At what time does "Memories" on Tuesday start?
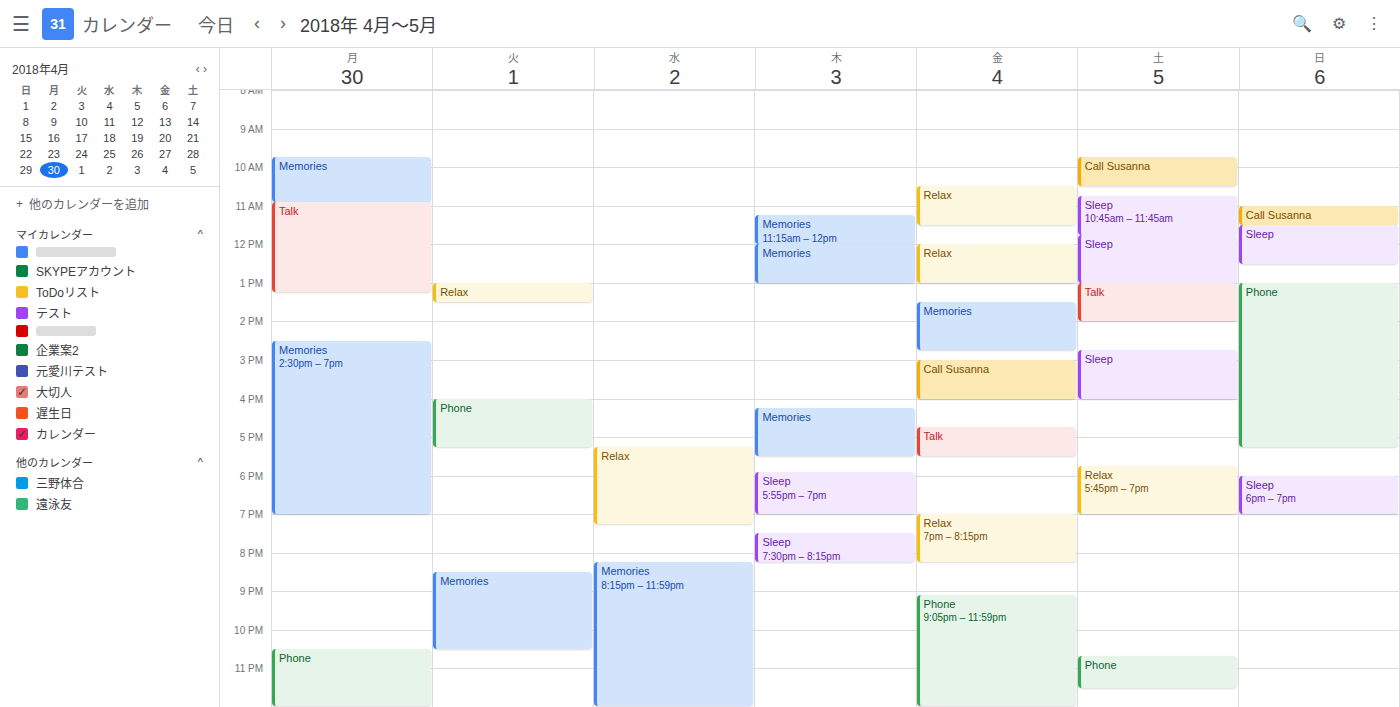
8:30 PM